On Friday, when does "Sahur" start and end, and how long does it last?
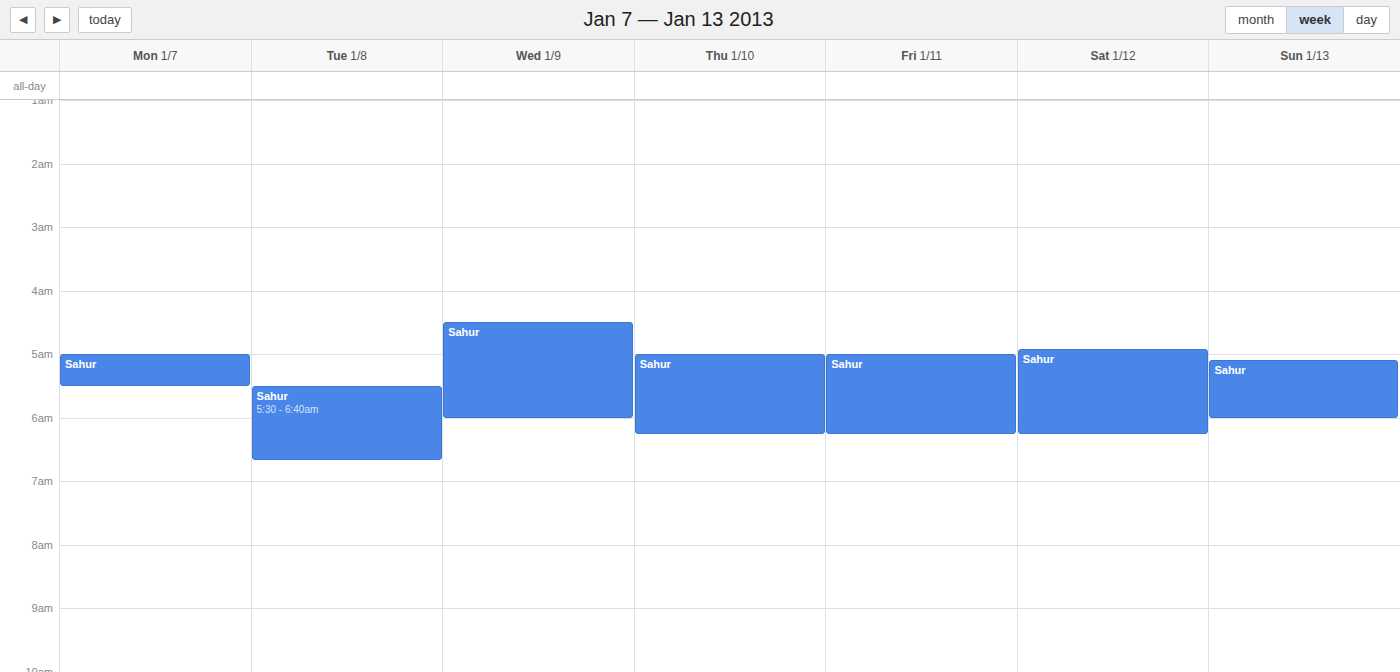
5:00 AM to 6:15 AM, 1 hour 15 minutes